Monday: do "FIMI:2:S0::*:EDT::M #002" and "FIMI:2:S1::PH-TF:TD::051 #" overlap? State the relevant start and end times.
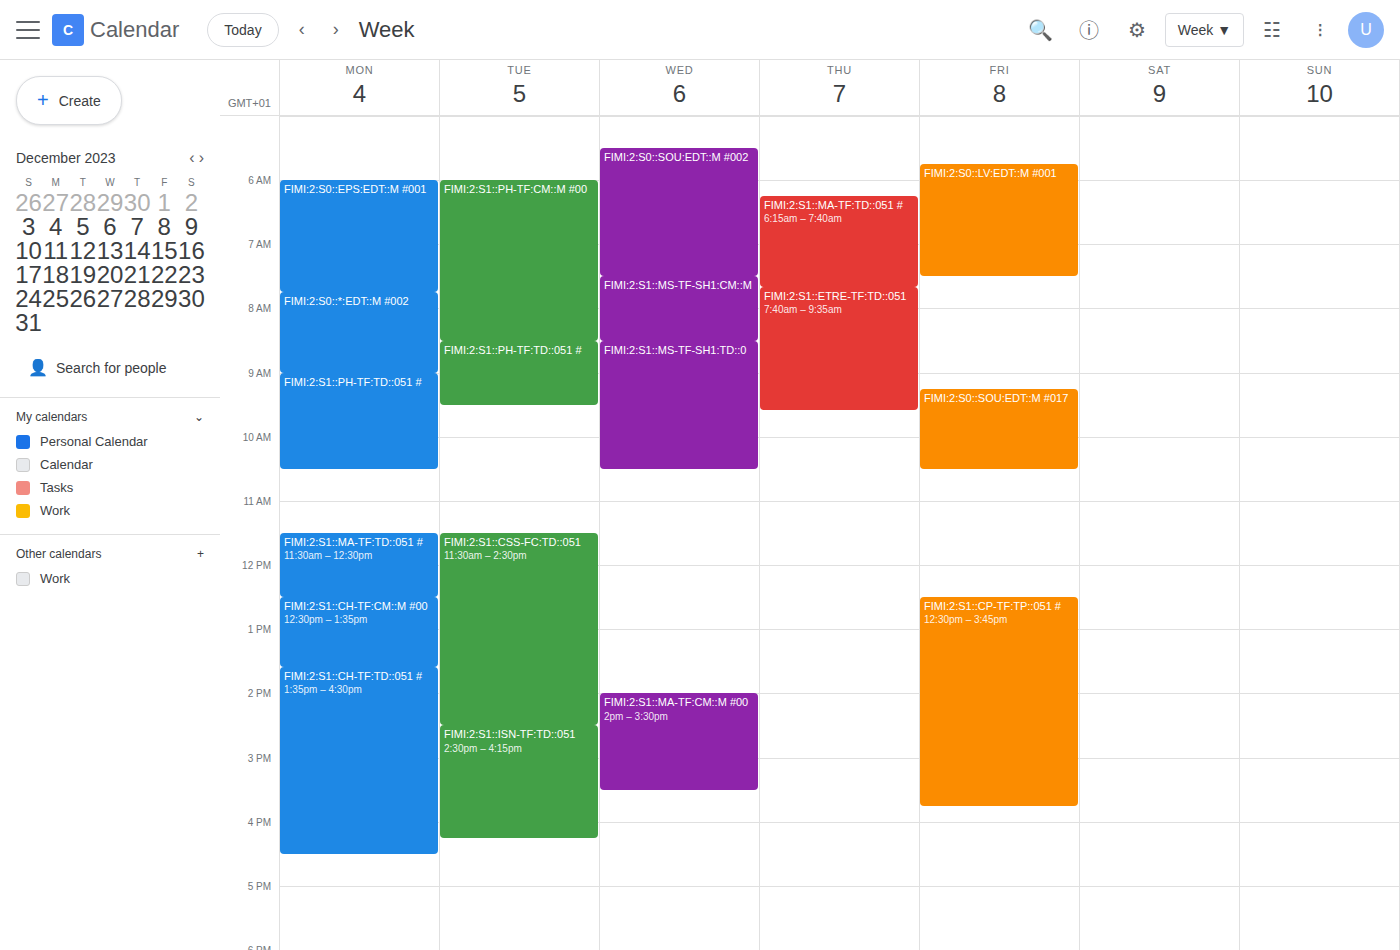
"FIMI:2:S0::*:EDT::M #002" ends at 9:00 AM, exactly when "FIMI:2:S1::PH-TF:TD::051 #" starts -- they touch but do not overlap.